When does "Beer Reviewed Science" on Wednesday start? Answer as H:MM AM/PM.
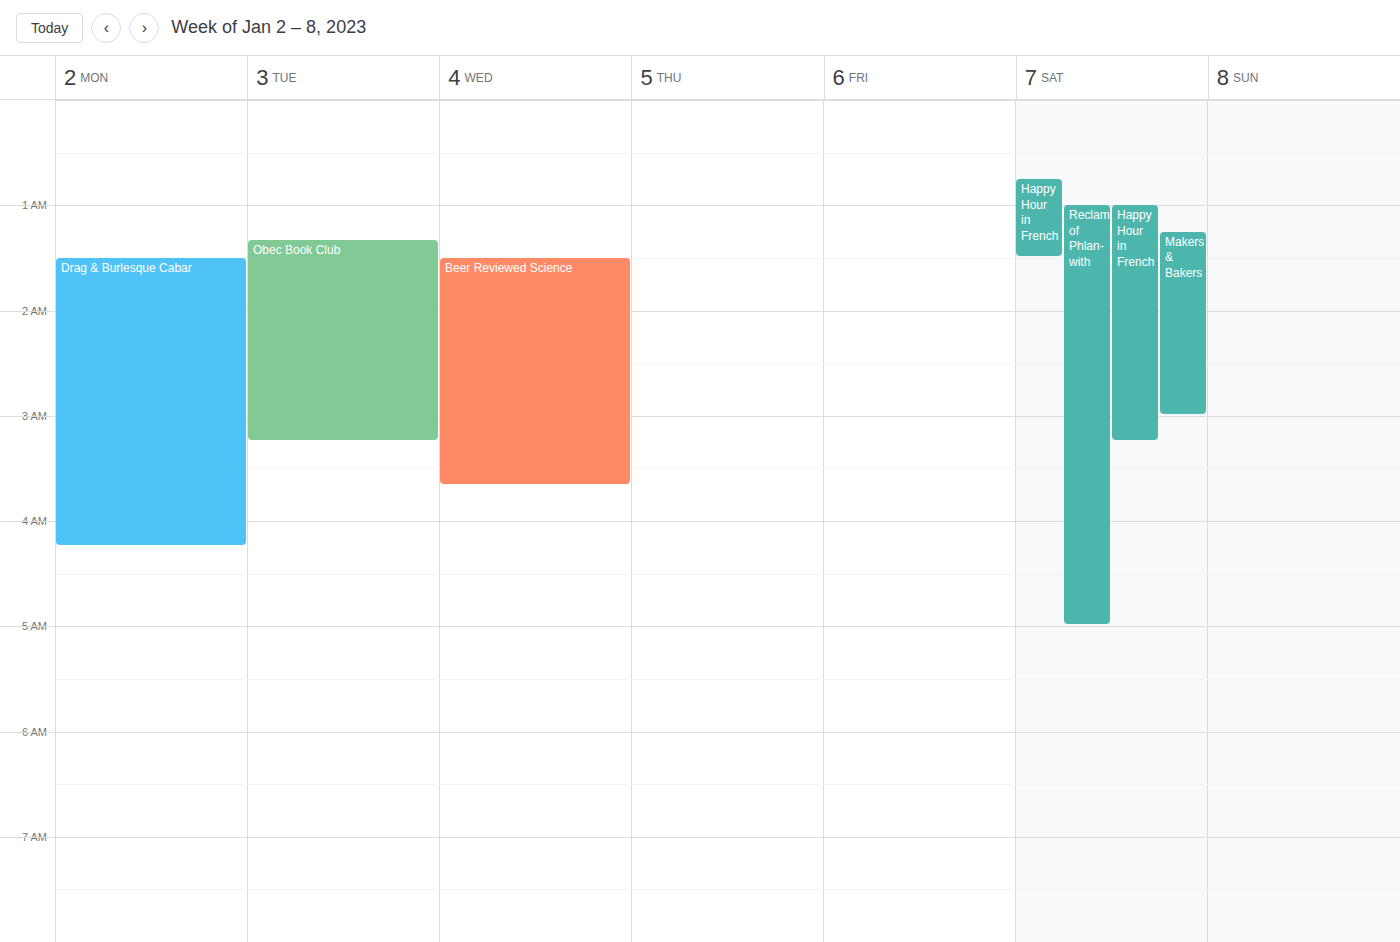
1:30 AM